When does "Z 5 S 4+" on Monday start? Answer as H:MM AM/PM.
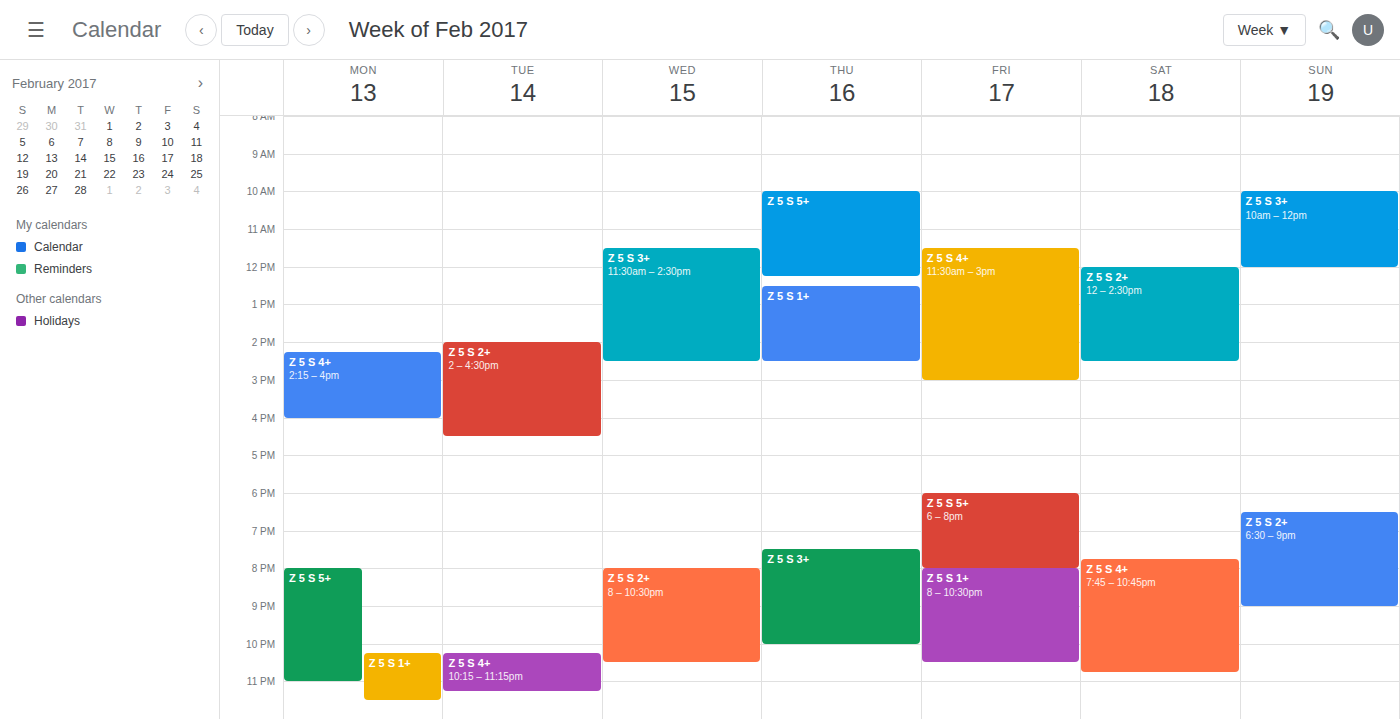
2:15 PM